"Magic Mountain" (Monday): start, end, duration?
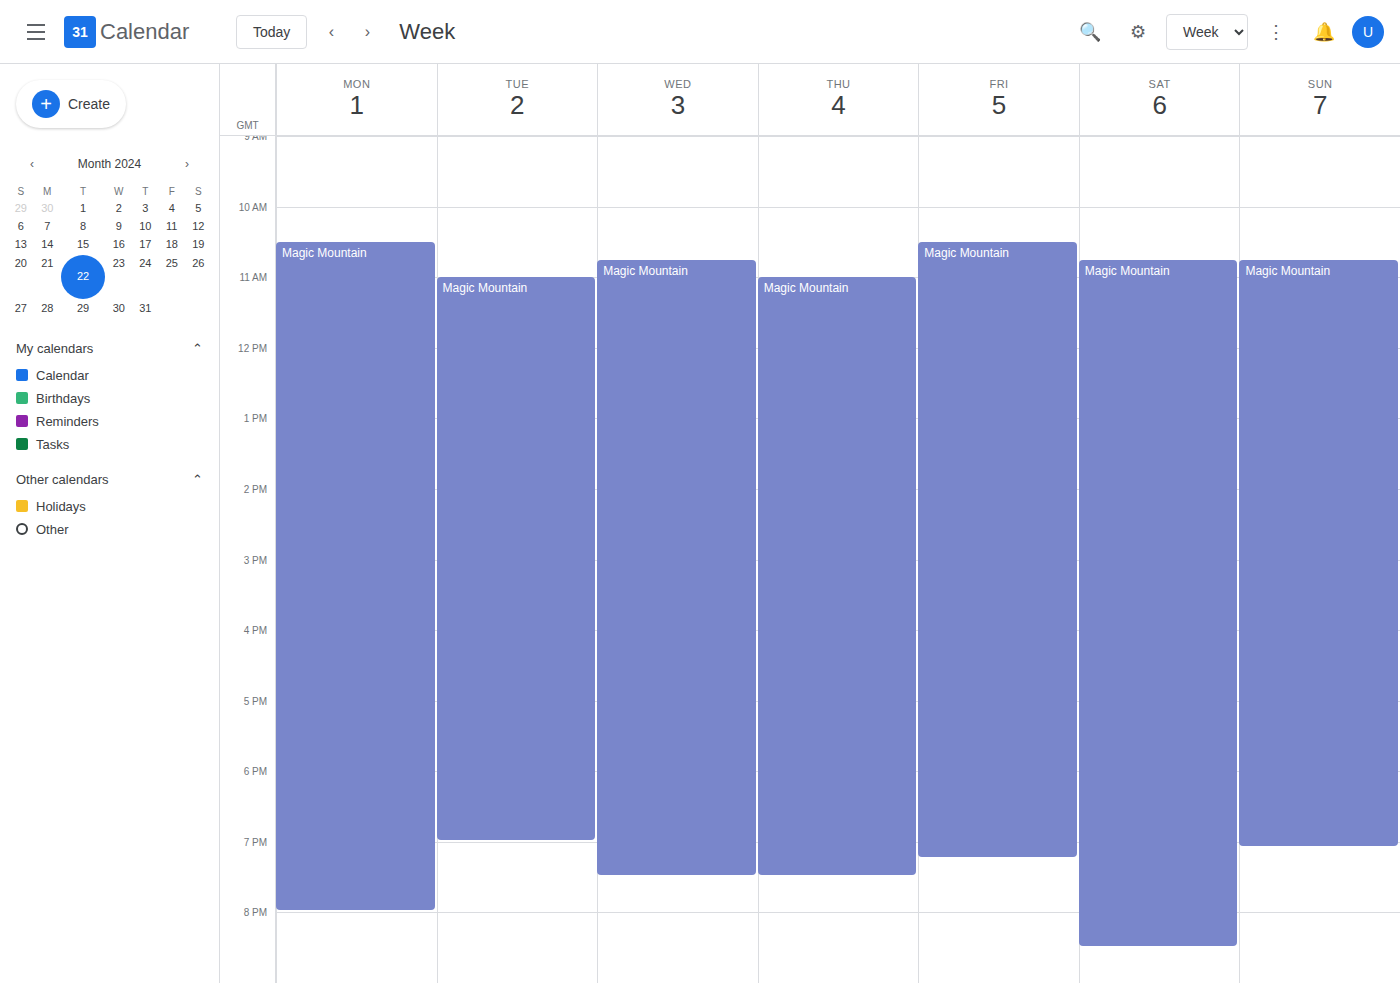
10:30 AM to 8:00 PM, 9 hours 30 minutes